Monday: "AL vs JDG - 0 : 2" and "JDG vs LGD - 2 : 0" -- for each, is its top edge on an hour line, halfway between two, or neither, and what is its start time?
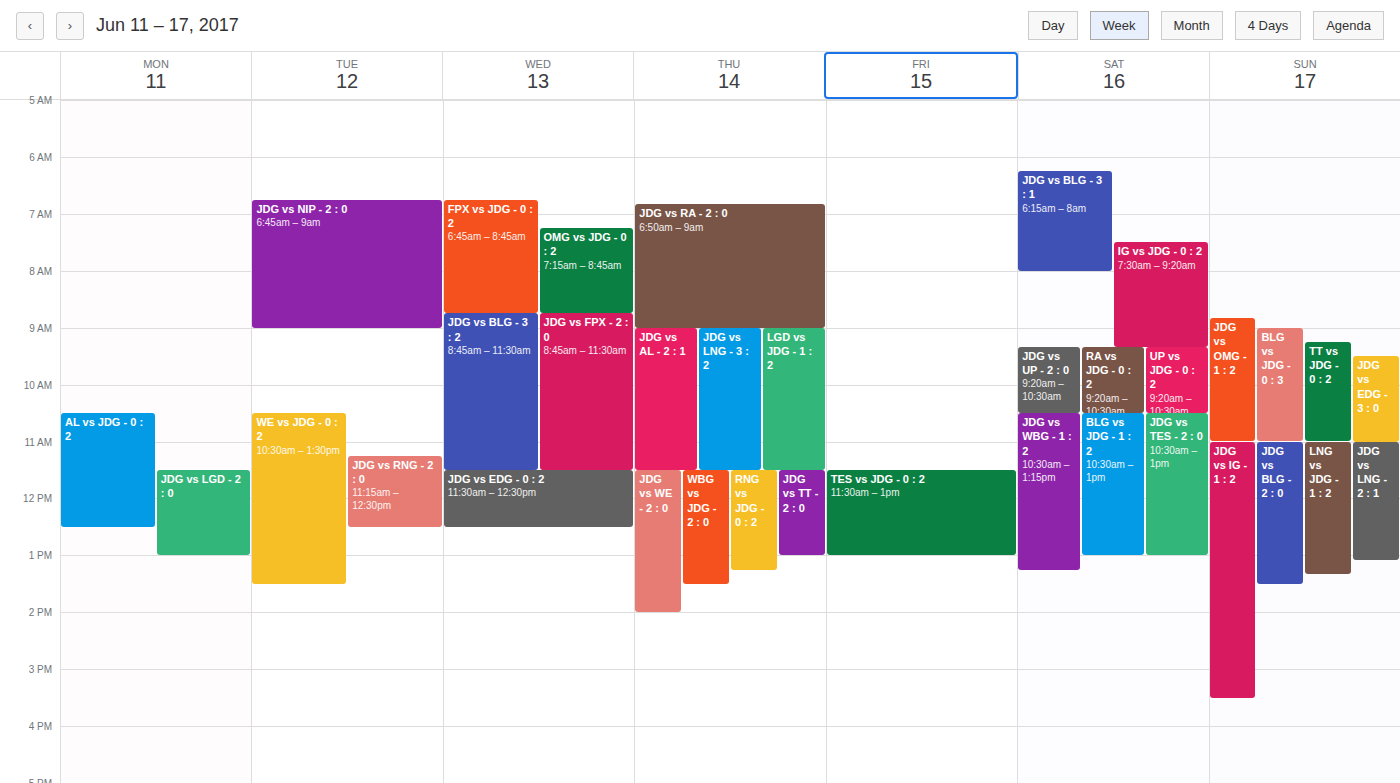
"AL vs JDG - 0 : 2": 10:30 AM, halfway between the 10 AM and 11 AM lines. "JDG vs LGD - 2 : 0": 11:30 AM, halfway between the 11 AM and 12 PM lines.